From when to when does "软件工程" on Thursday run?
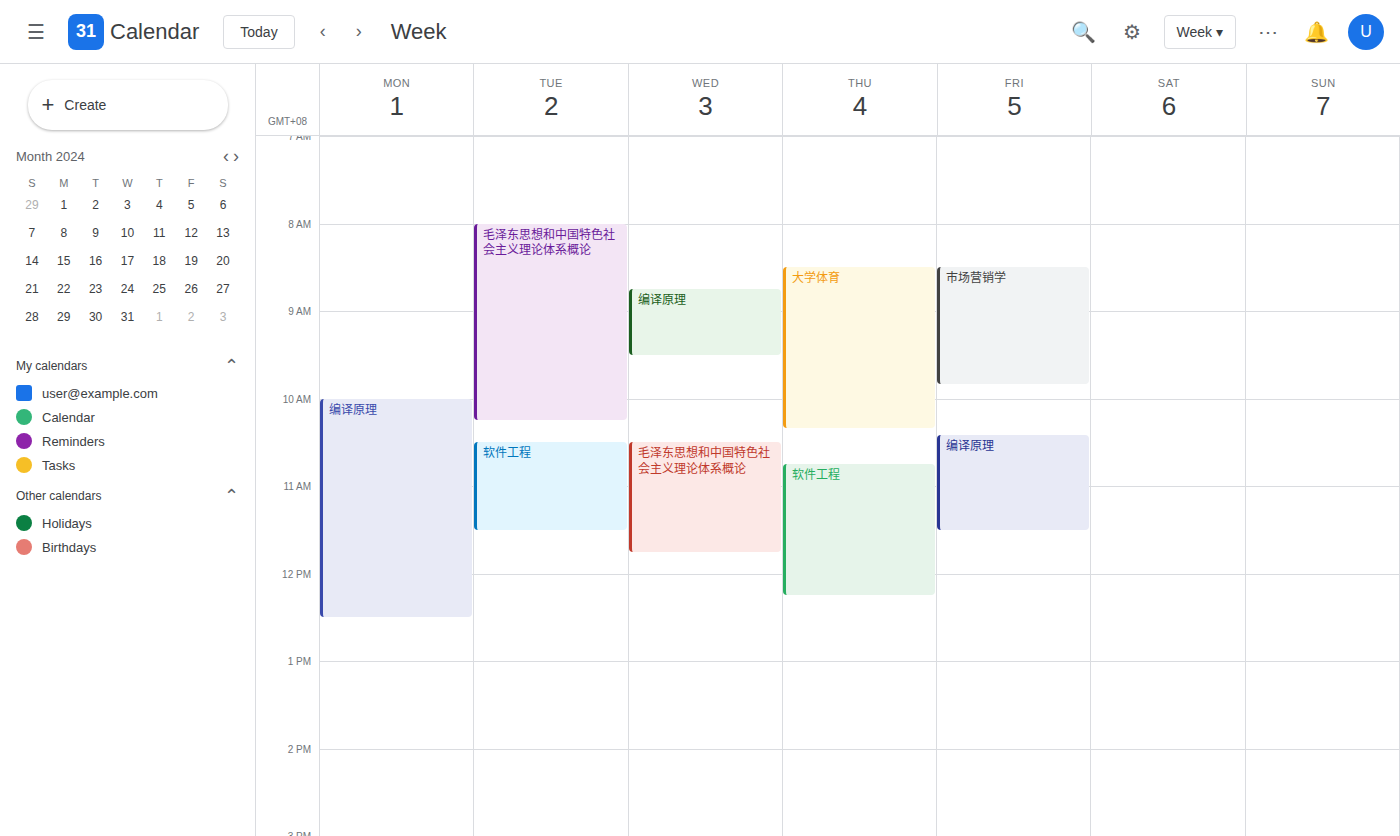
10:45 AM to 12:15 PM